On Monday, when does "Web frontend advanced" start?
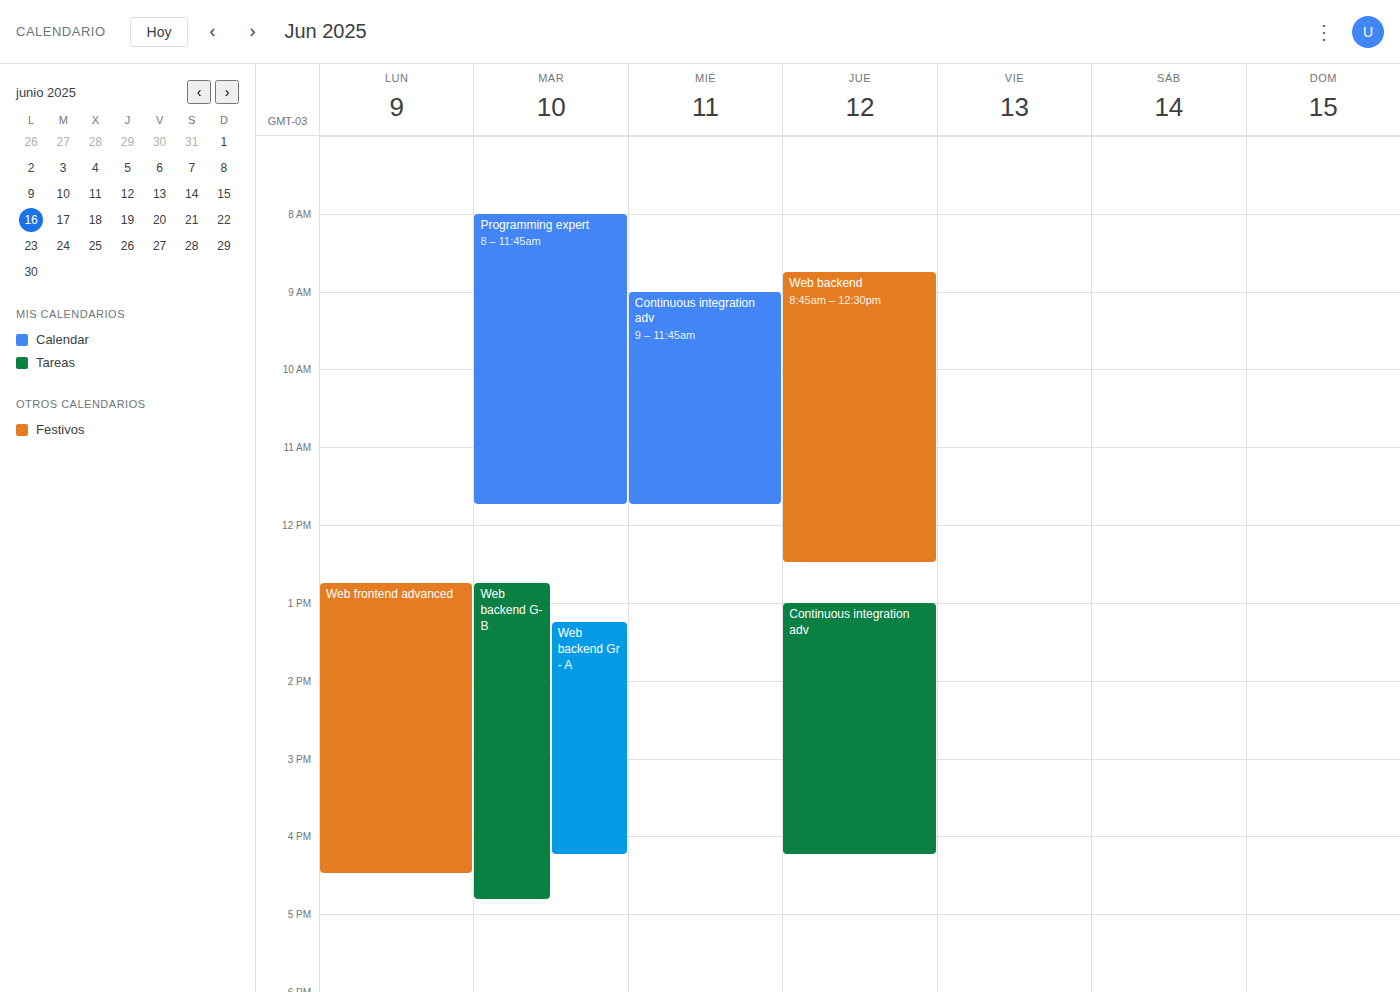
12:45 PM